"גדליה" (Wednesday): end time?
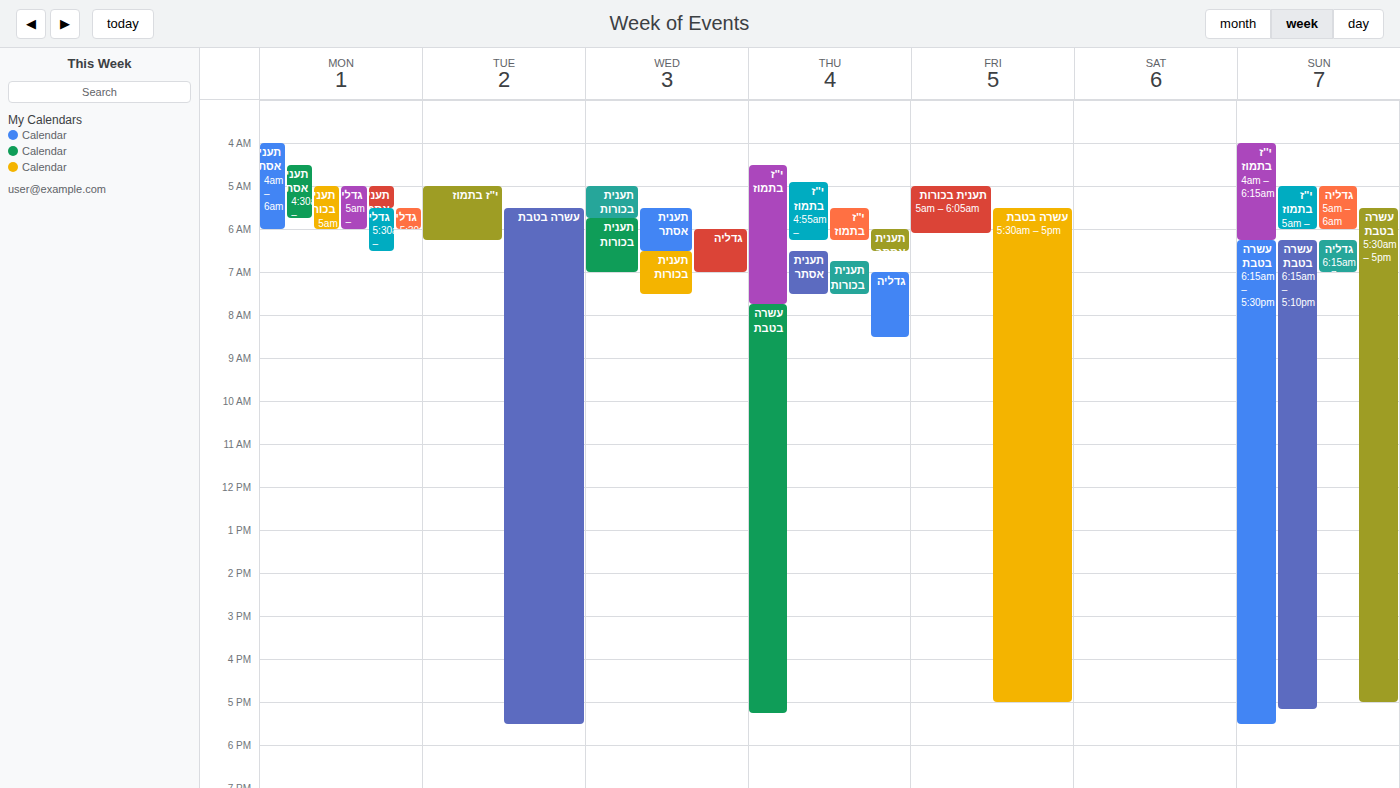
7:00 AM